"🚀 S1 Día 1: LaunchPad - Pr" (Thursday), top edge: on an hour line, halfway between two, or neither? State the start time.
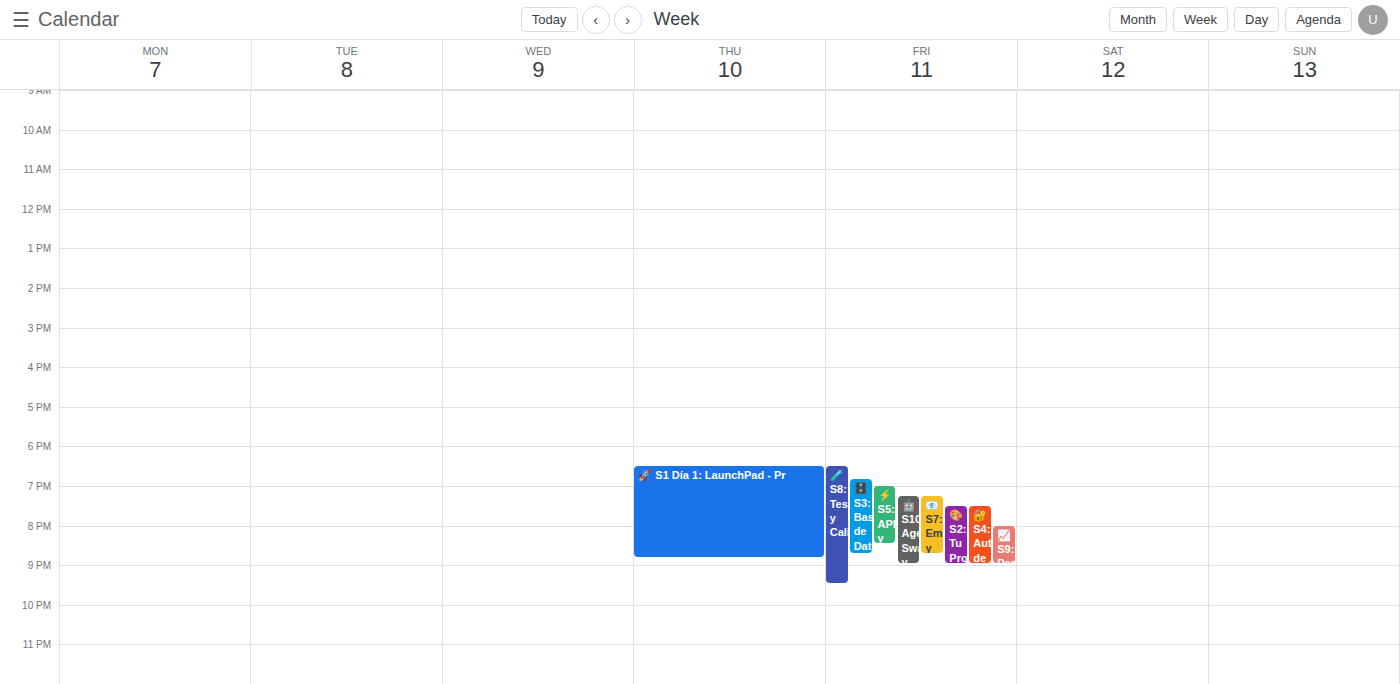
6:30 PM -- halfway between the 6 PM and 7 PM lines.